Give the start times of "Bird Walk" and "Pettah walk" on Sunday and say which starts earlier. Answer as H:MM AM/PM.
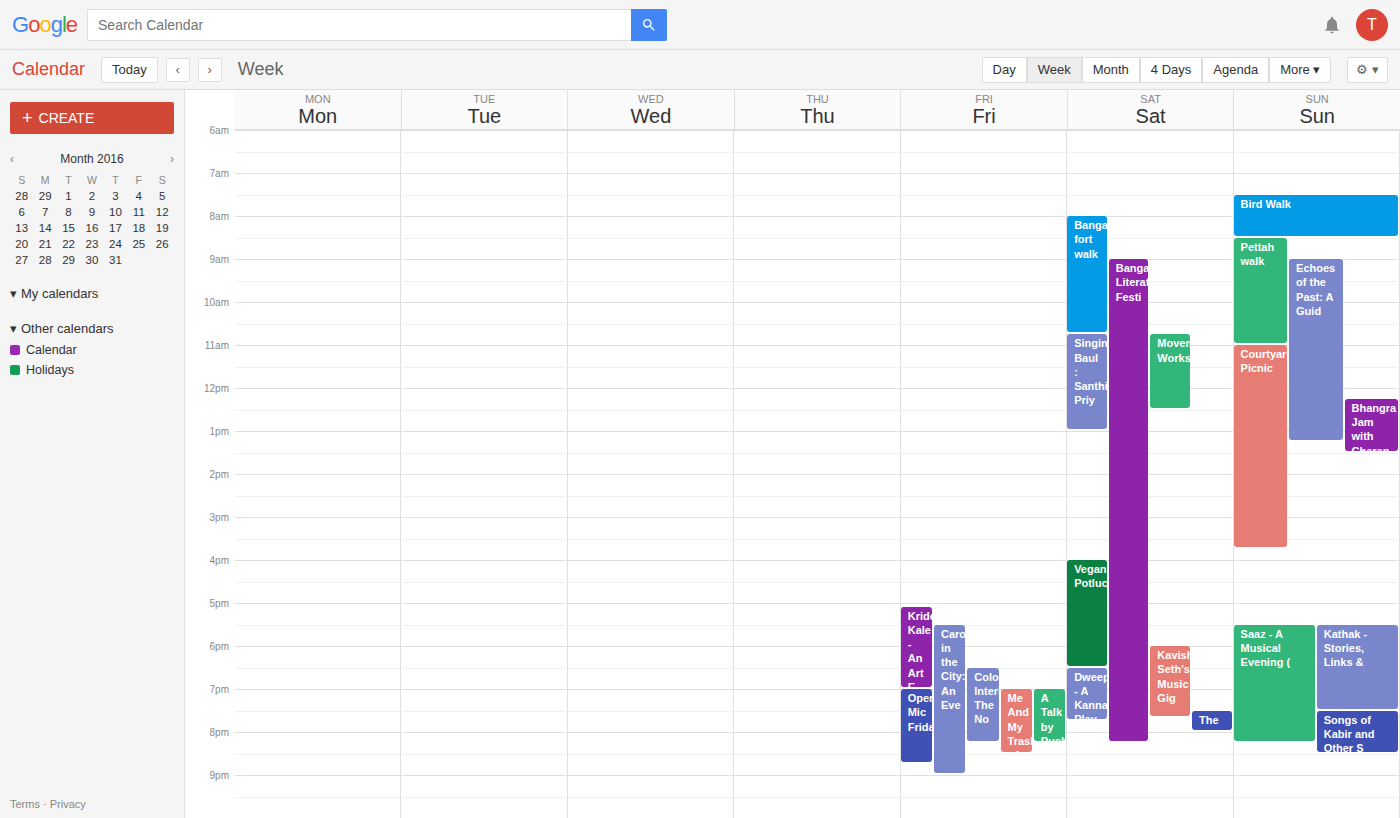
"Bird Walk" 7:30 AM; "Pettah walk" 8:30 AM.